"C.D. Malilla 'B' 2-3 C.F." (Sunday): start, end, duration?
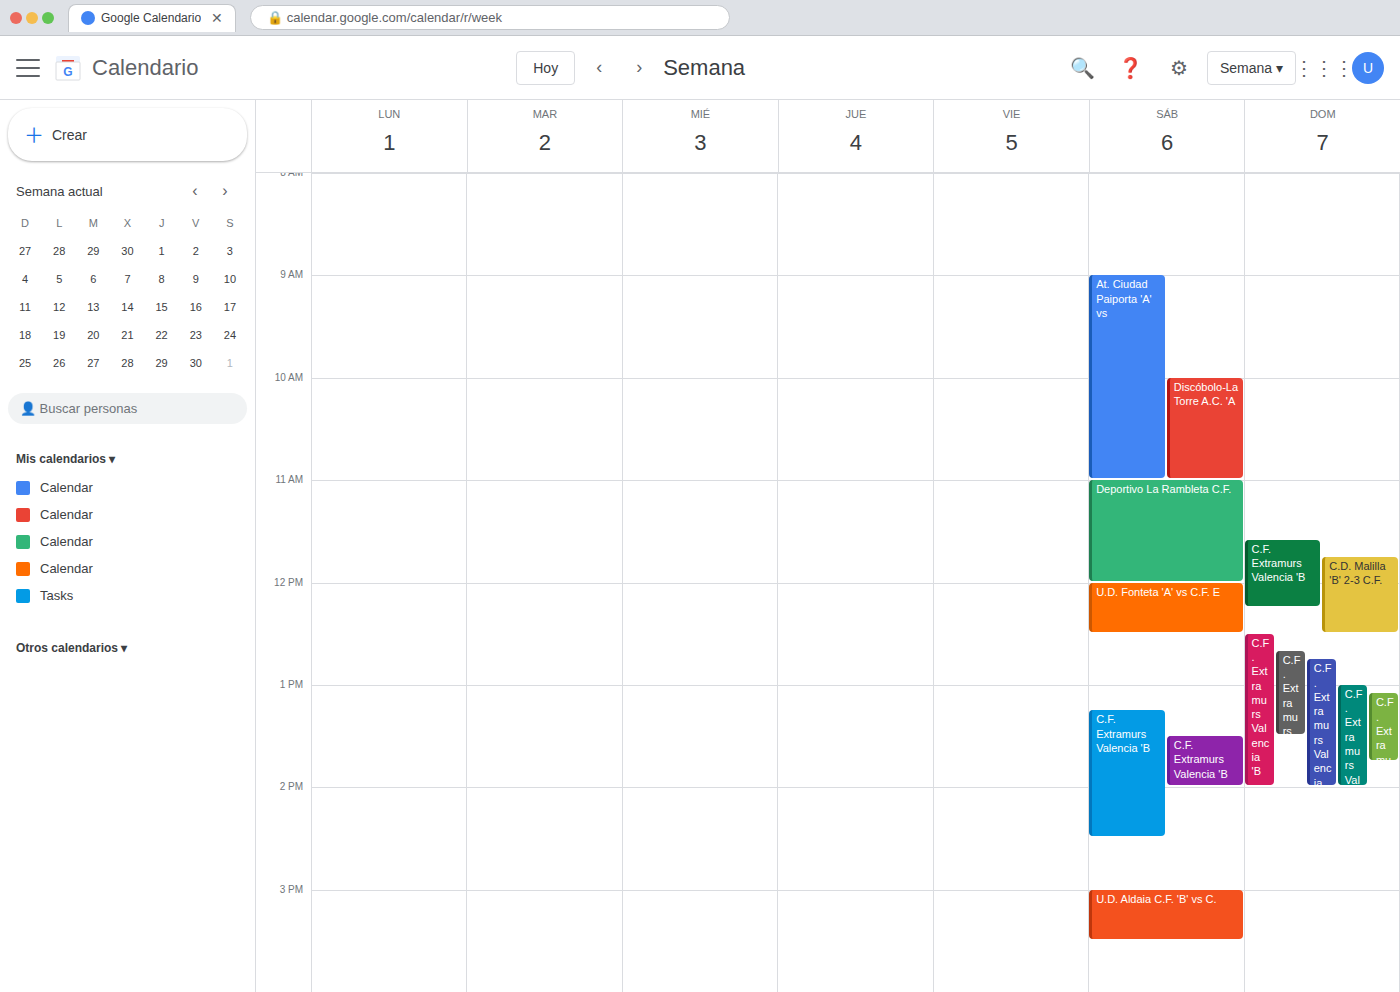
11:45 AM to 12:30 PM, 45 minutes